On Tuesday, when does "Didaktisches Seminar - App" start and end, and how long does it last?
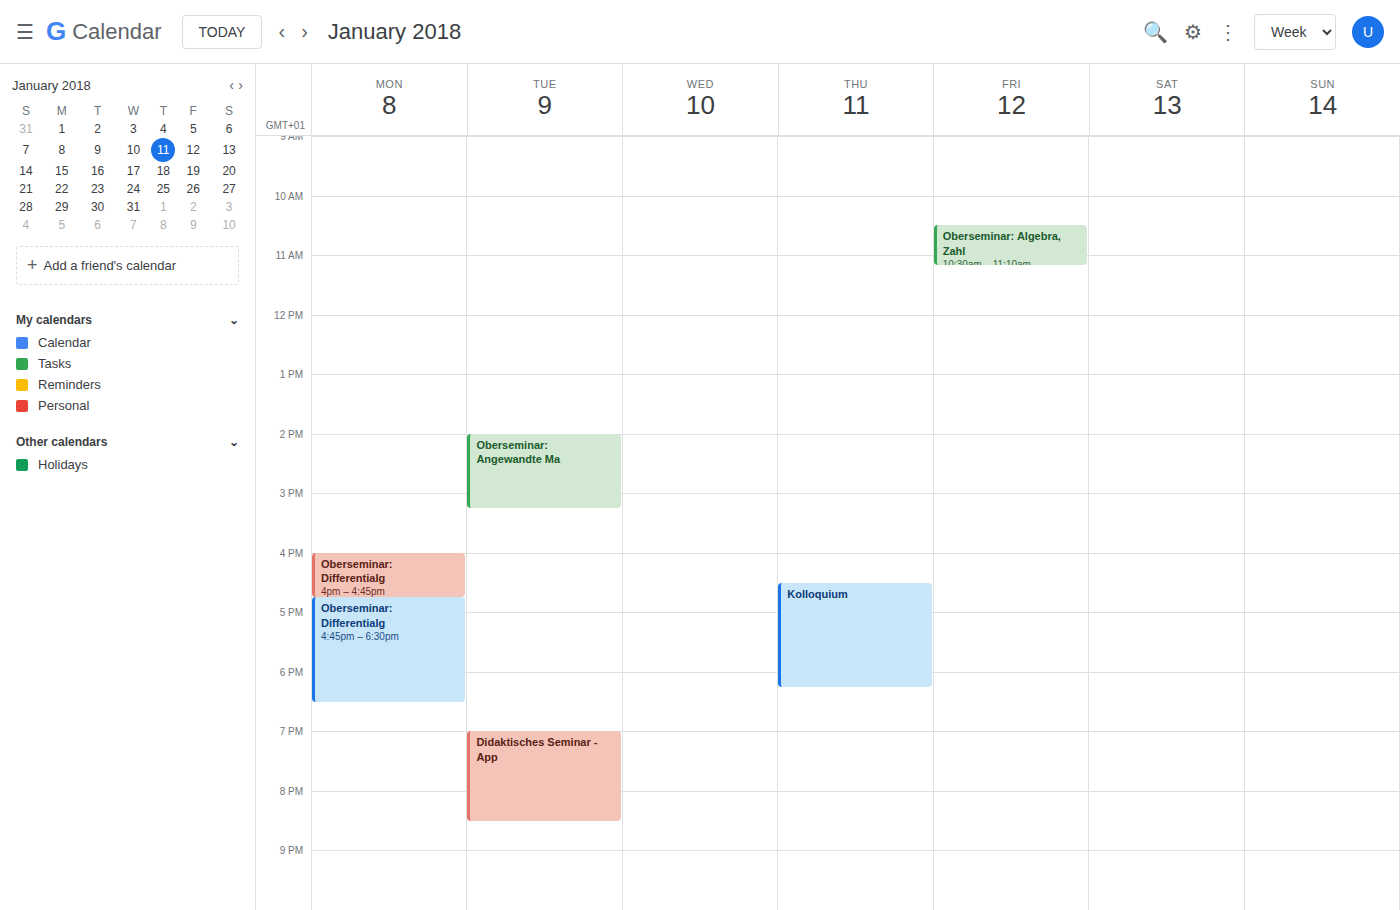
7:00 PM to 8:30 PM, 1 hour 30 minutes